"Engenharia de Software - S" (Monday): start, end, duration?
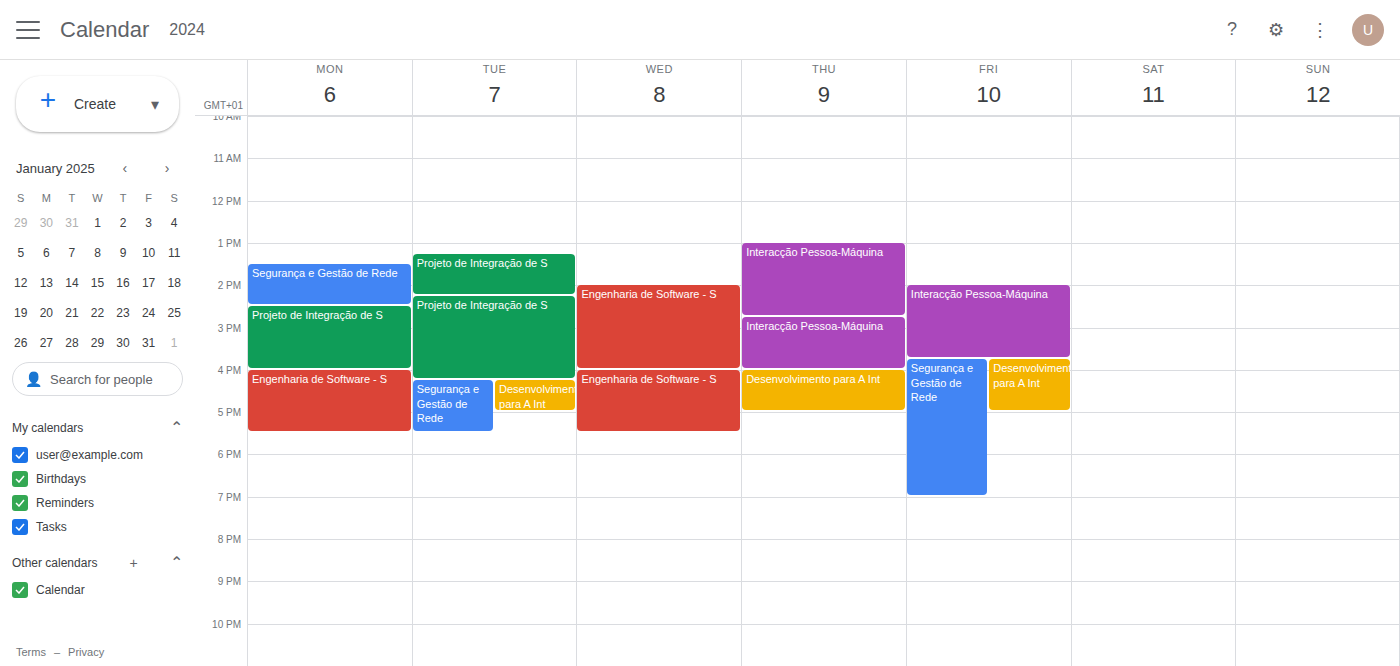
4:00 PM to 5:30 PM, 1 hour 30 minutes